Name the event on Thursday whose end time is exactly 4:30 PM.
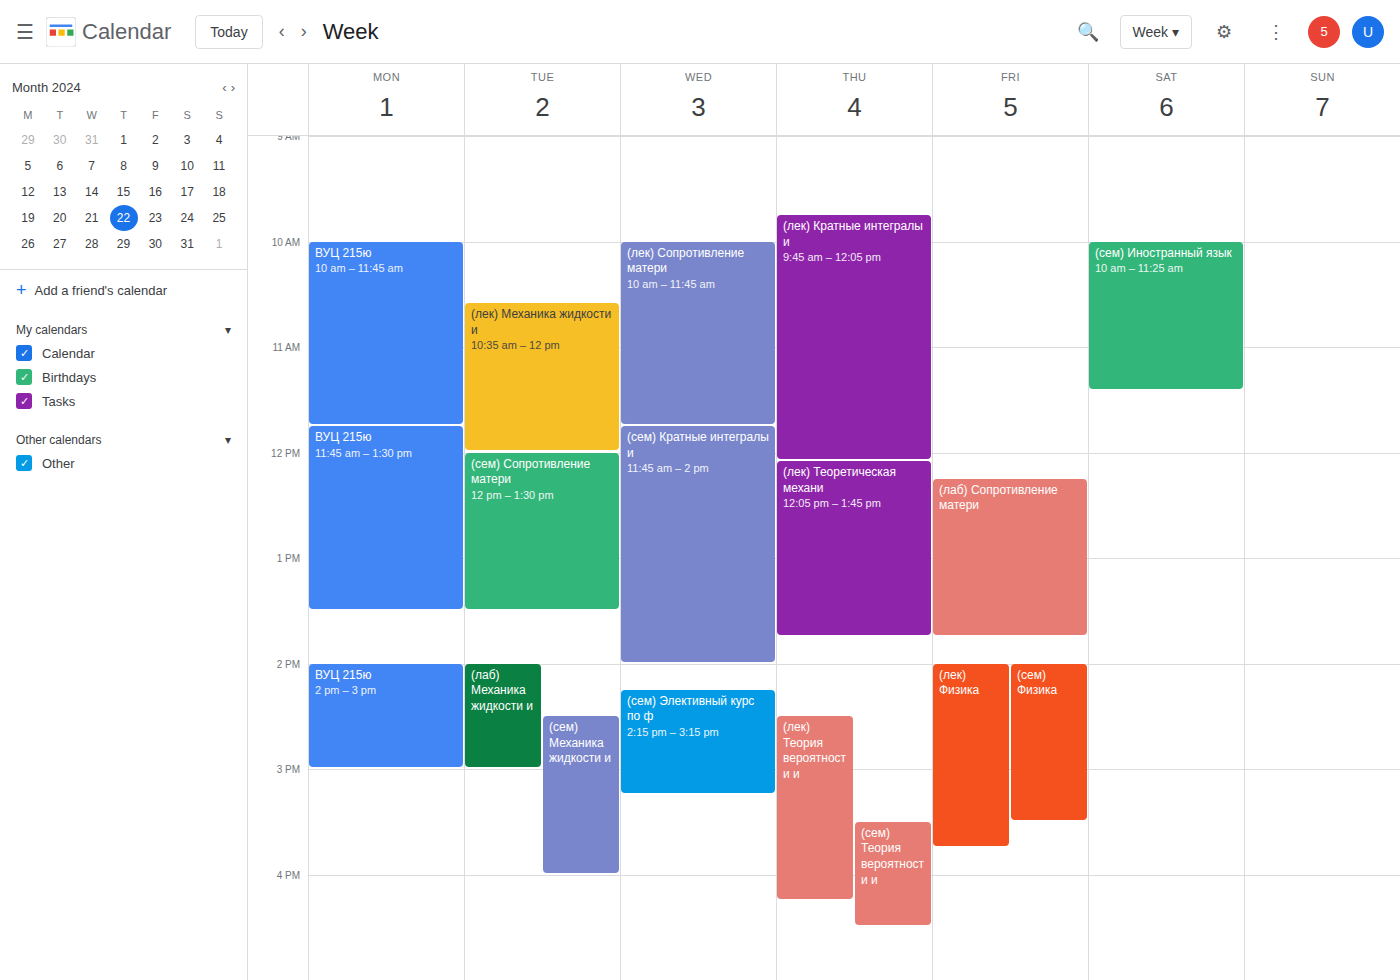
"(сем) Теория вероятности и"